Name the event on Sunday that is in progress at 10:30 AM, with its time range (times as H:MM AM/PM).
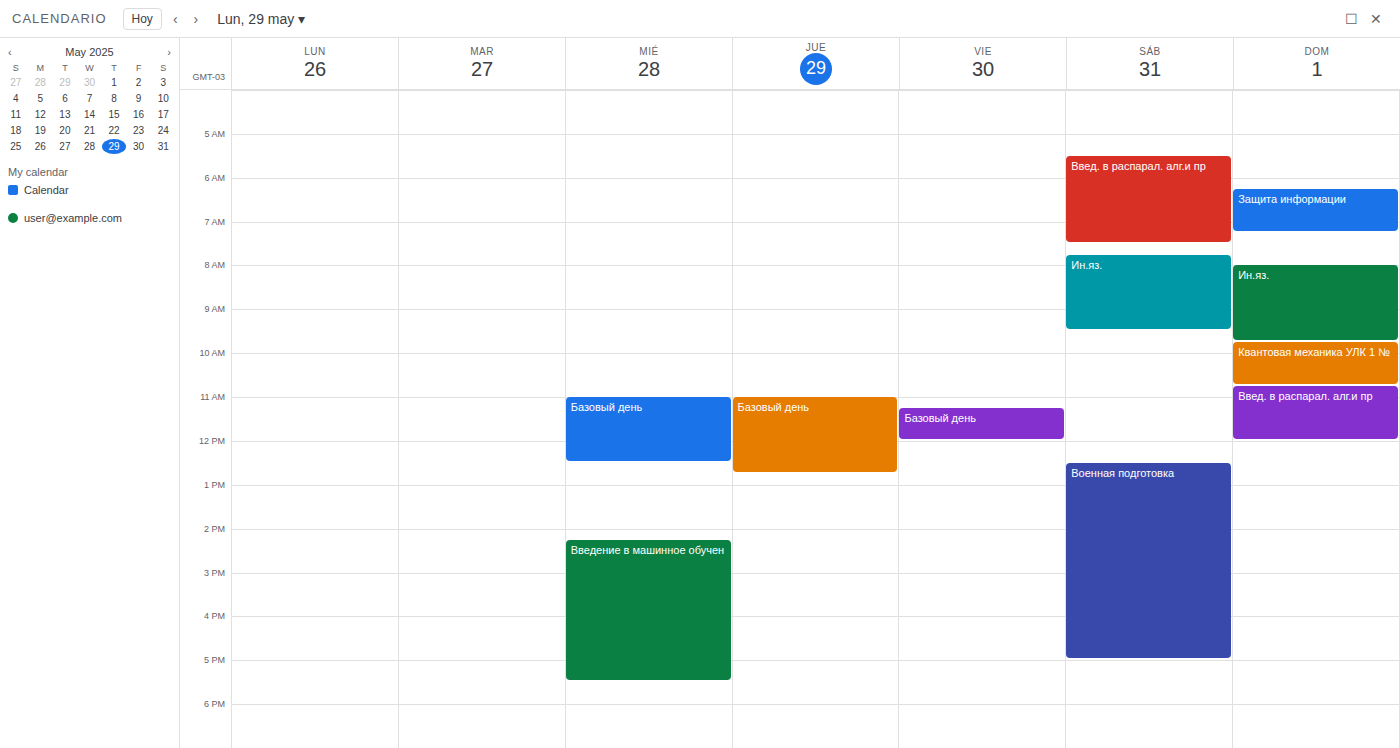
"Квантовая механика УЛК 1 №", 9:45 AM to 10:45 AM